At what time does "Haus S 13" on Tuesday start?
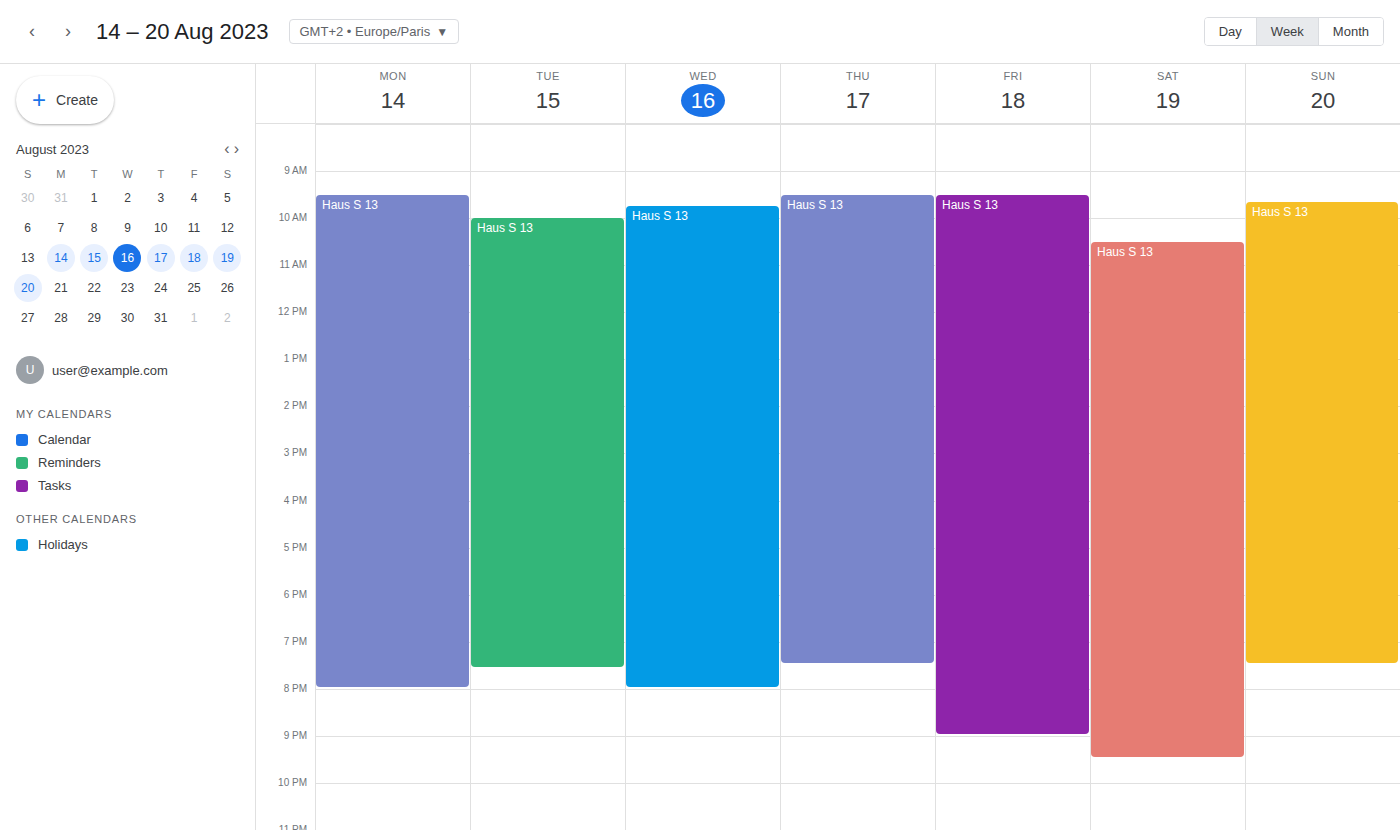
10:00 AM